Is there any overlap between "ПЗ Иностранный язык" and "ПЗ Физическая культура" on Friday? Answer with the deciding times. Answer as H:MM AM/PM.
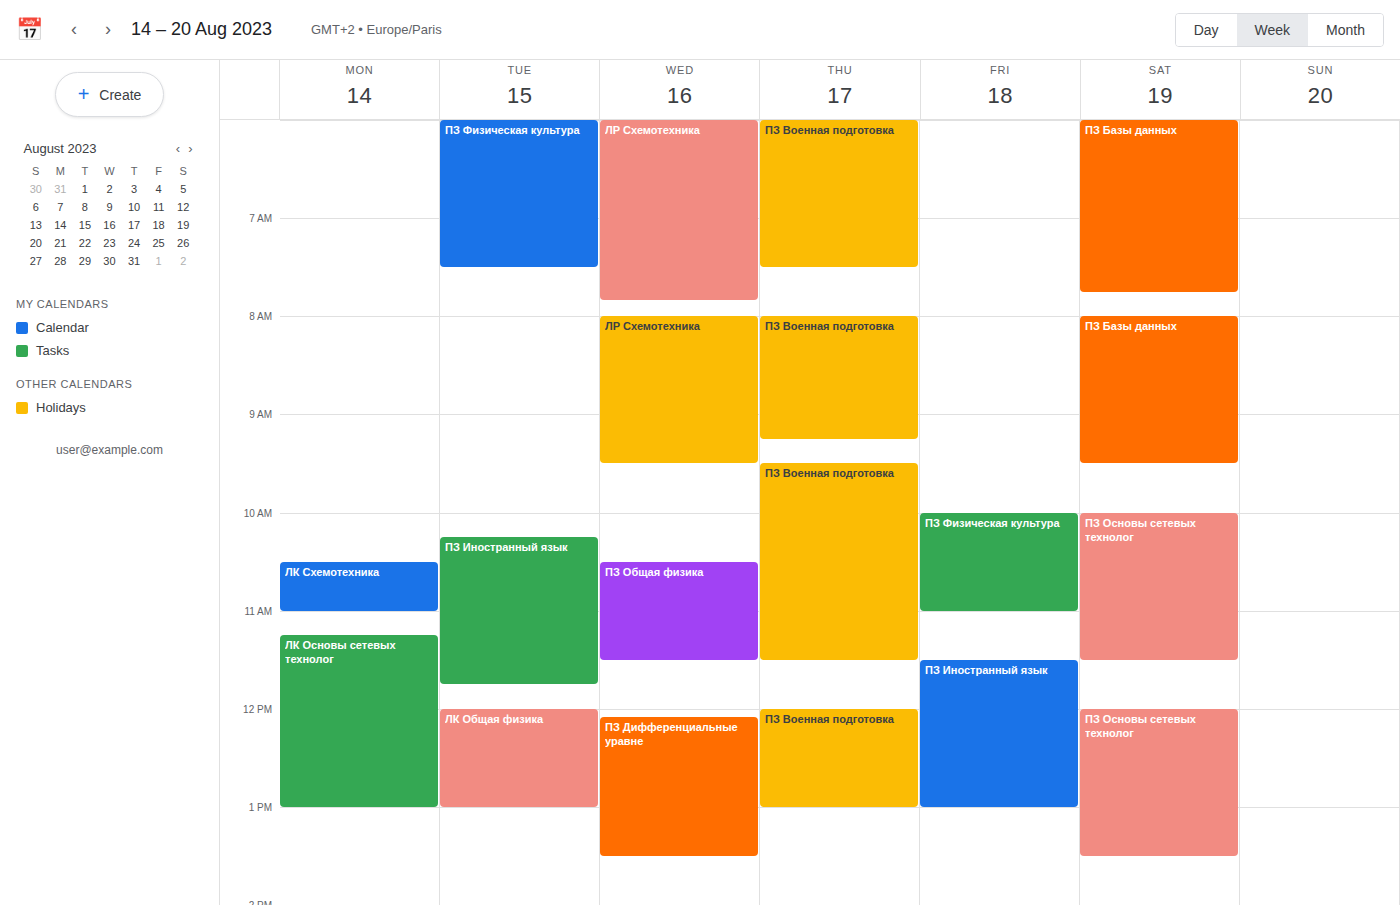
"ПЗ Физическая культура" ends at 11:00 AM and "ПЗ Иностранный язык" starts at 11:30 AM -- no overlap.